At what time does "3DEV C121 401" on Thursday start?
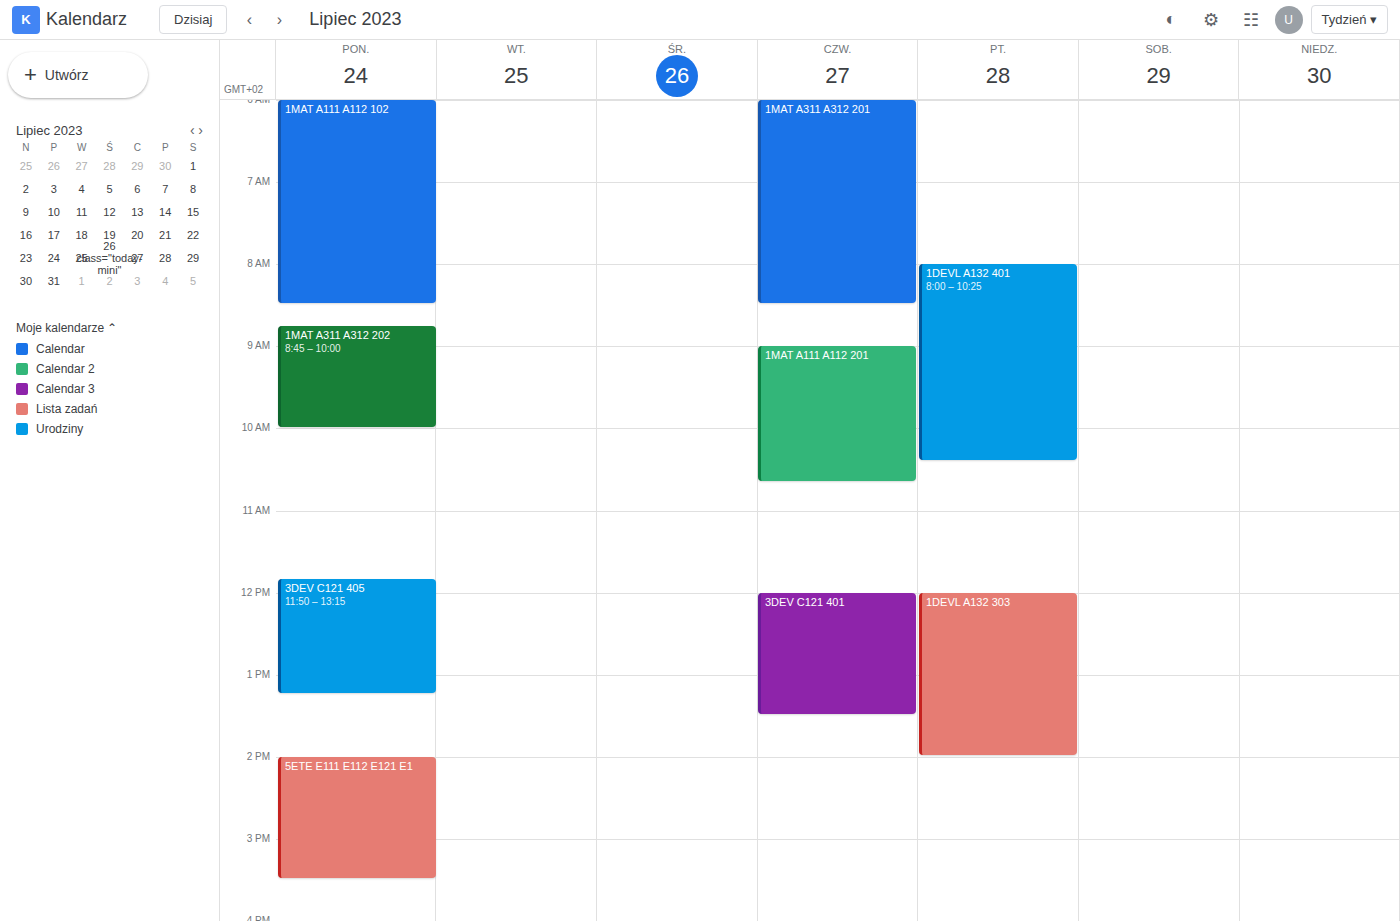
12:00 PM